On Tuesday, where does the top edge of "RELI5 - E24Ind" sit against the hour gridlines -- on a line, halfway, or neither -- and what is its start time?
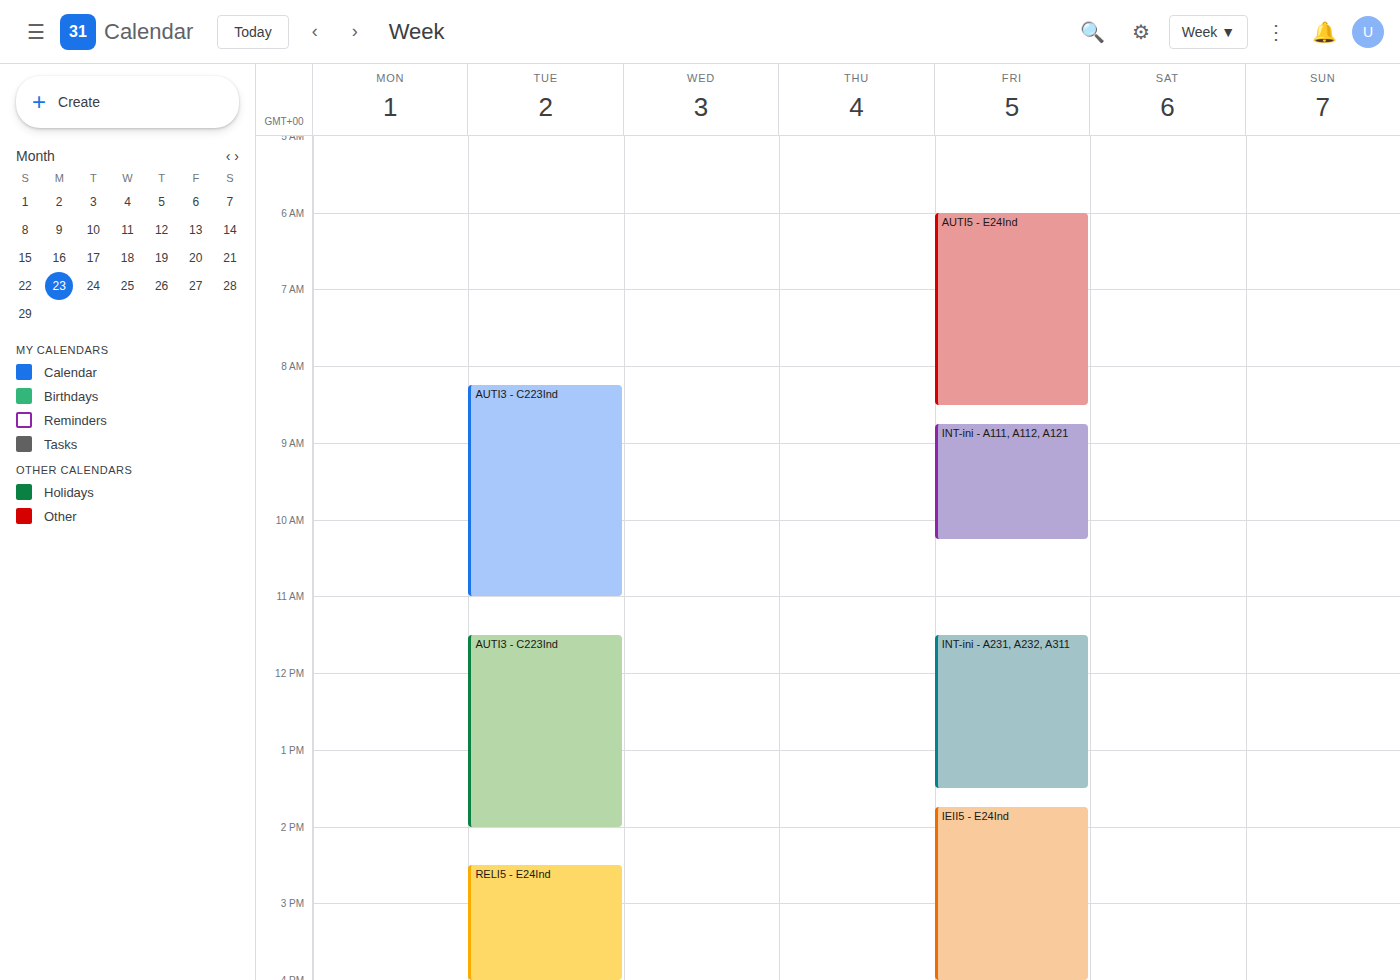
2:30 PM -- halfway between the 2 PM and 3 PM lines.